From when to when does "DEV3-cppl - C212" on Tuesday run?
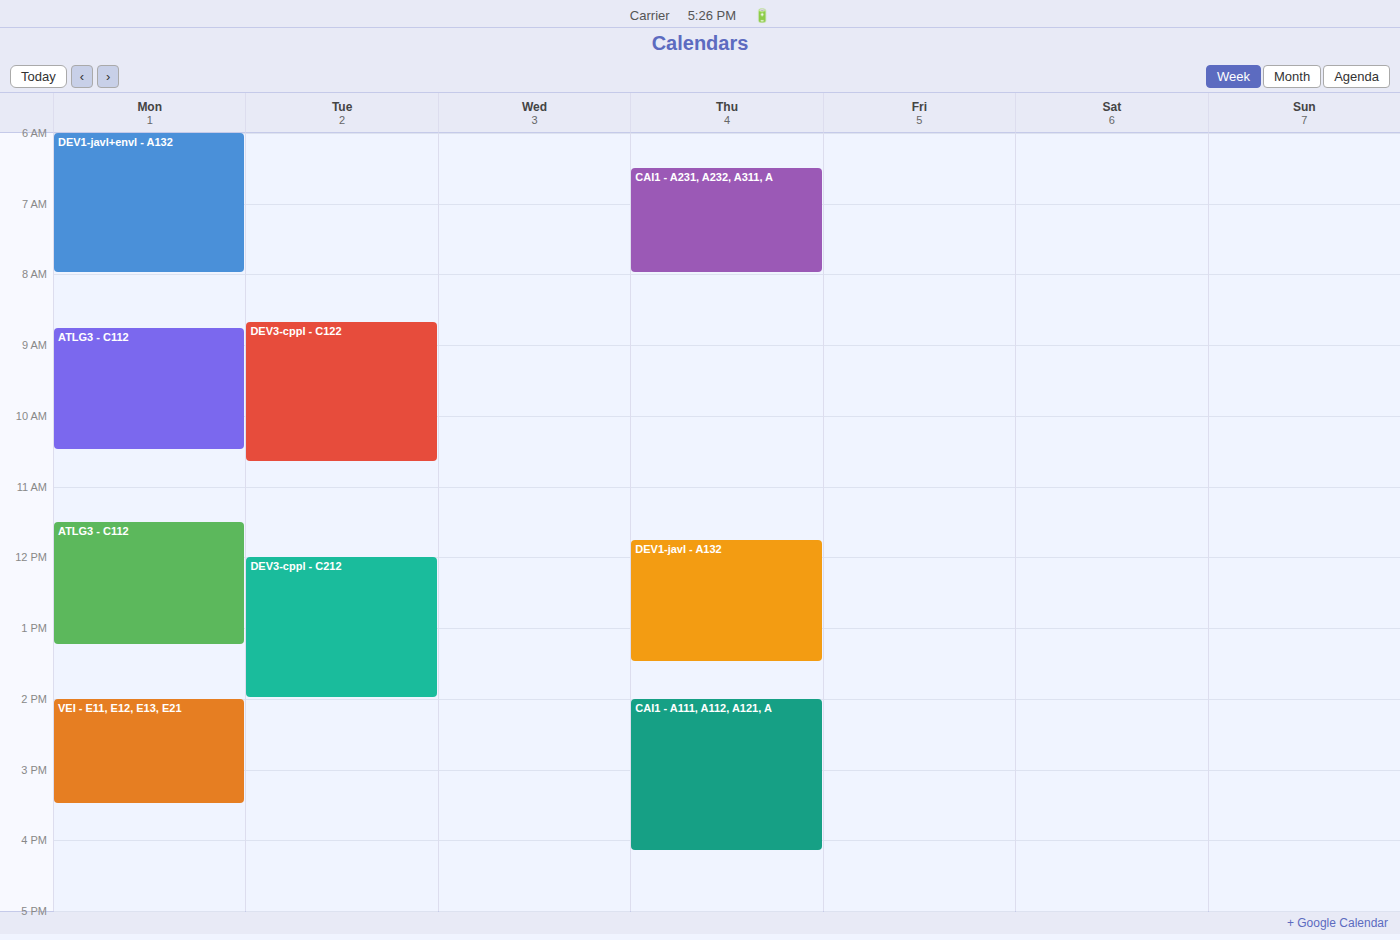
12:00 PM to 2:00 PM